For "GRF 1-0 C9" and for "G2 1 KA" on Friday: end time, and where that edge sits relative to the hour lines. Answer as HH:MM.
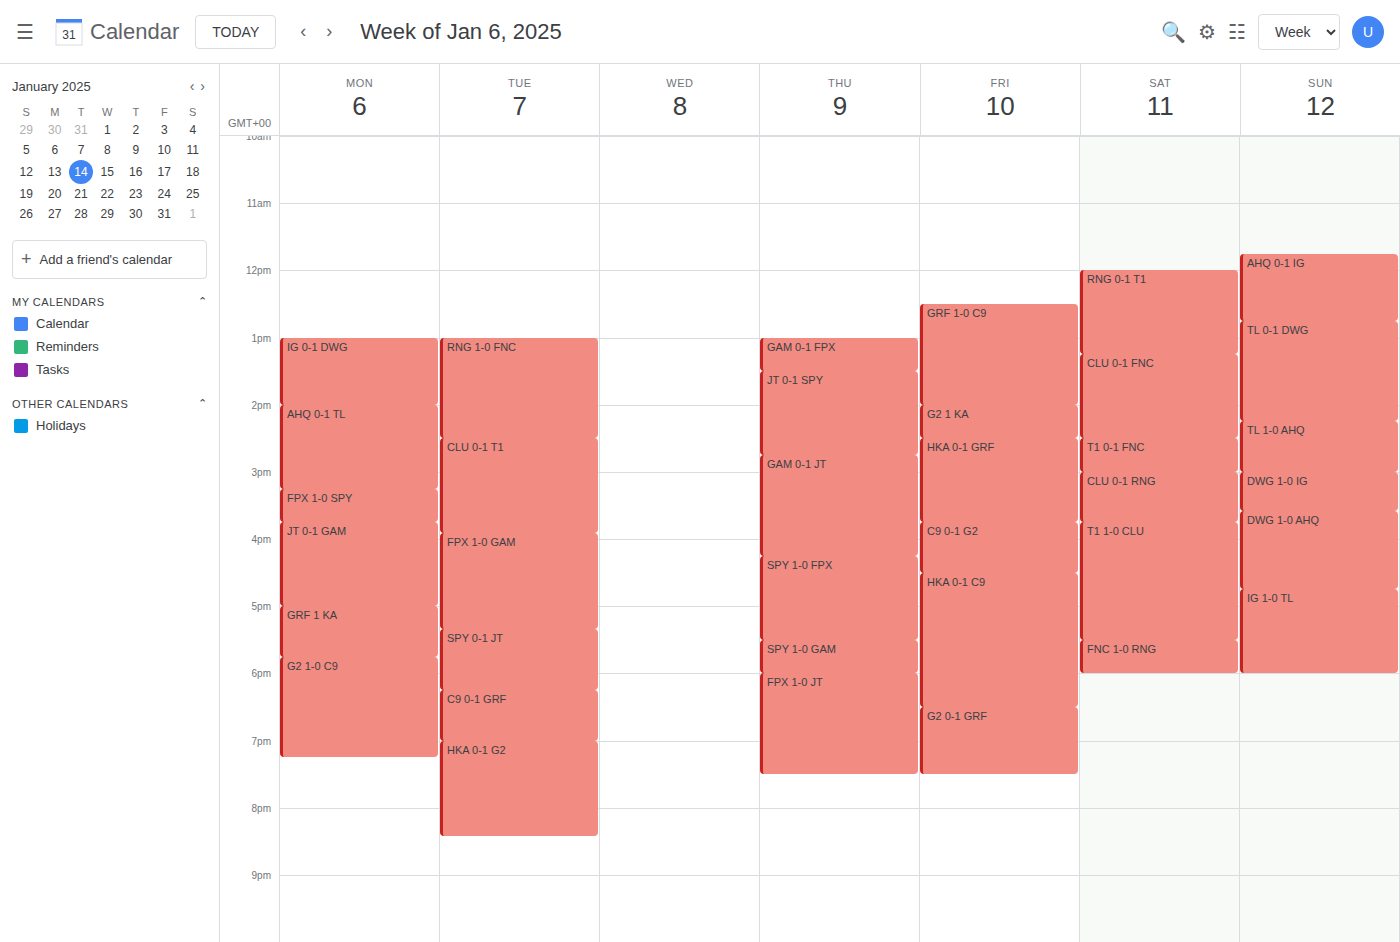
"GRF 1-0 C9": 14:00, exactly on the 14:00 line. "G2 1 KA": 14:30, halfway between the 14:00 and 15:00 lines.